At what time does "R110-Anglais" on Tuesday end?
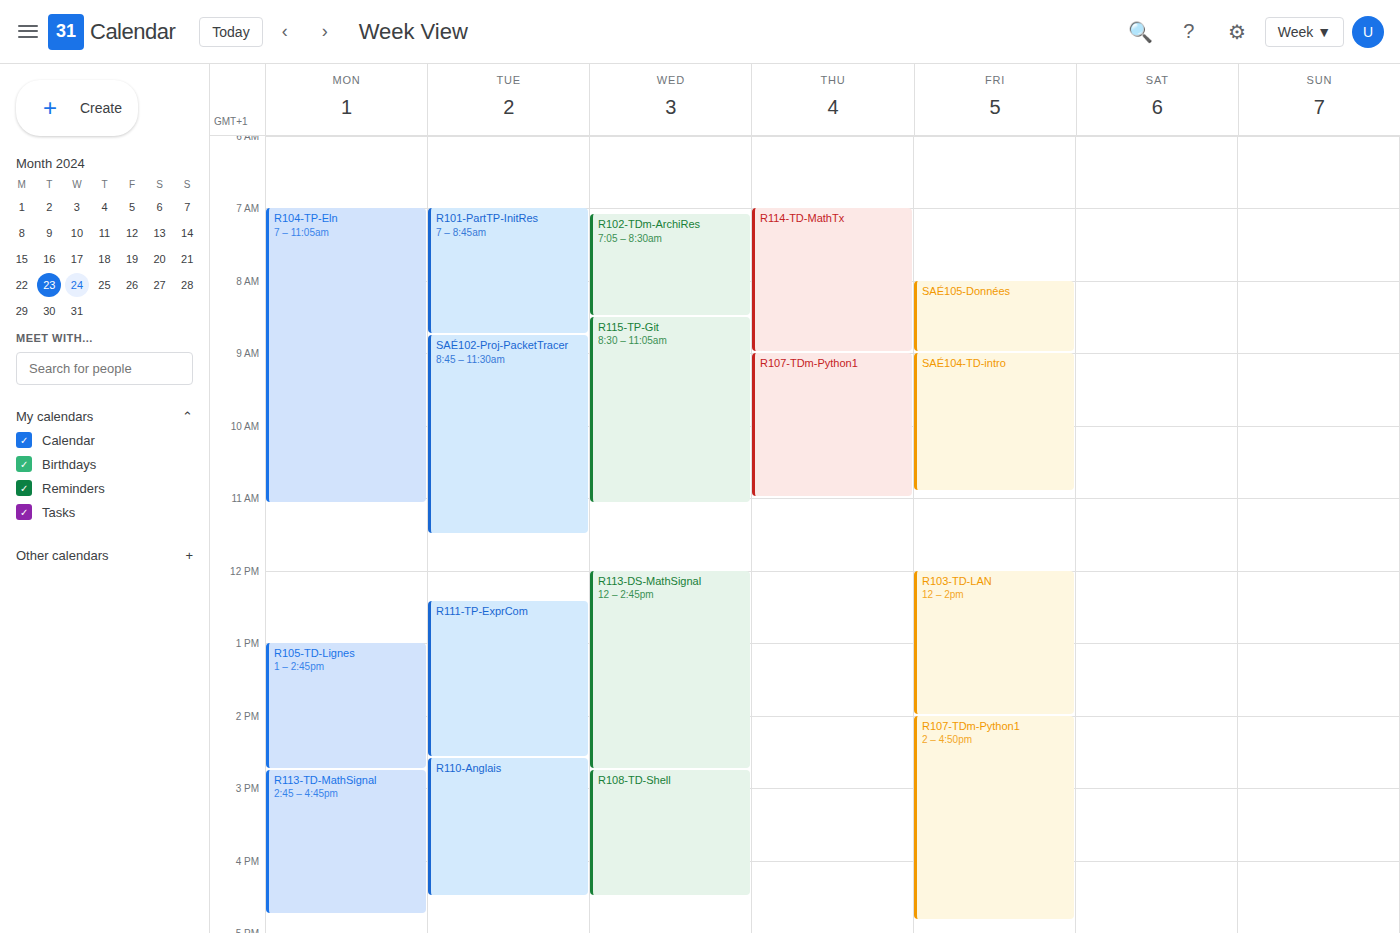
4:30 PM